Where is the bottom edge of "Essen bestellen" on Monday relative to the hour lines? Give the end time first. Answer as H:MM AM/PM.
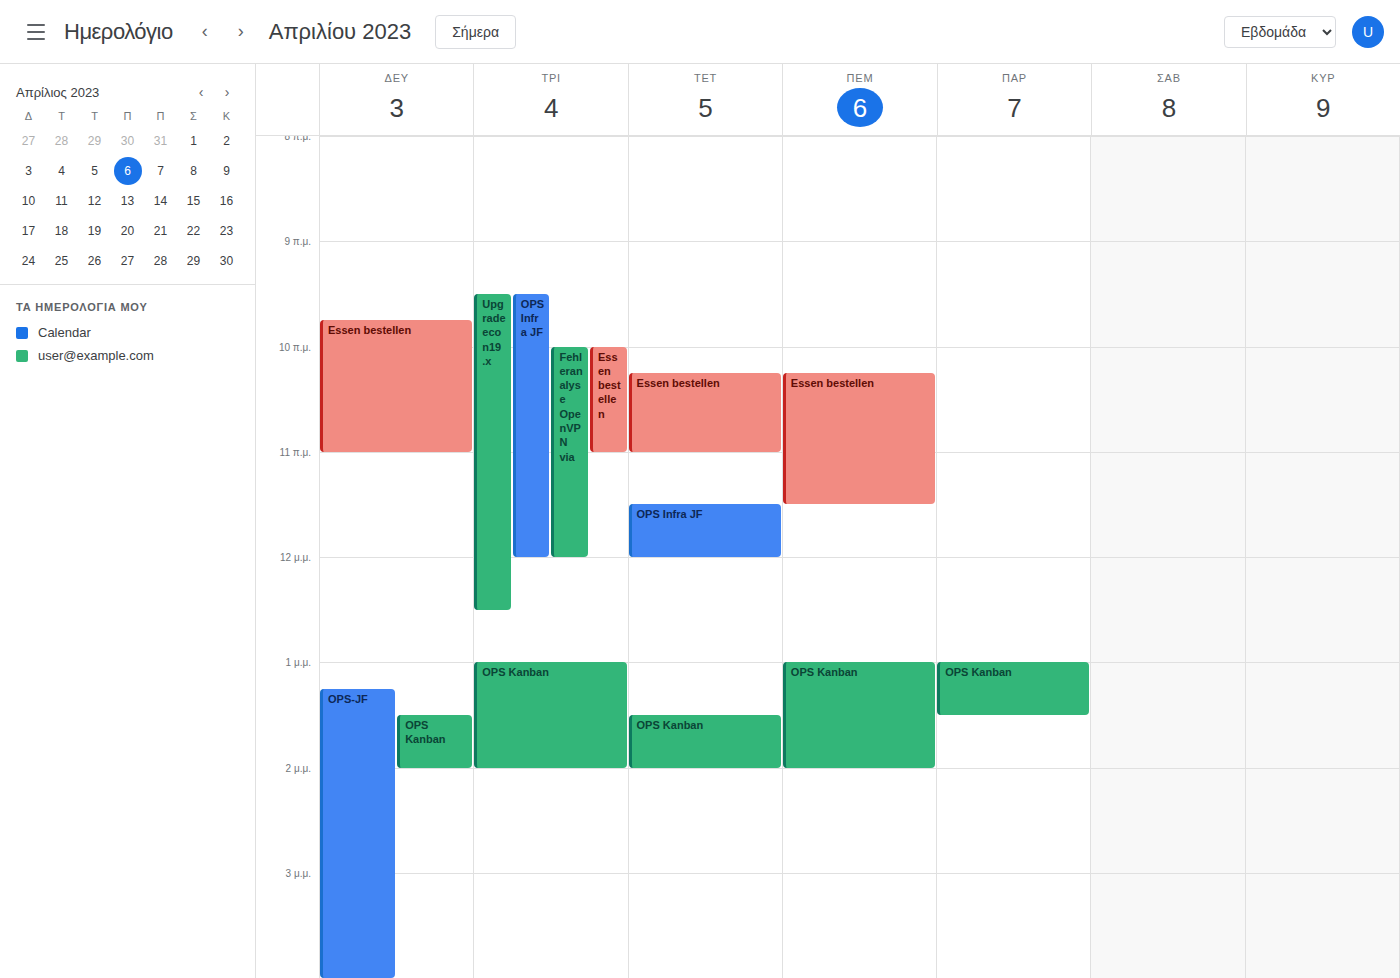
11:00 AM -- exactly on the 11 AM line.